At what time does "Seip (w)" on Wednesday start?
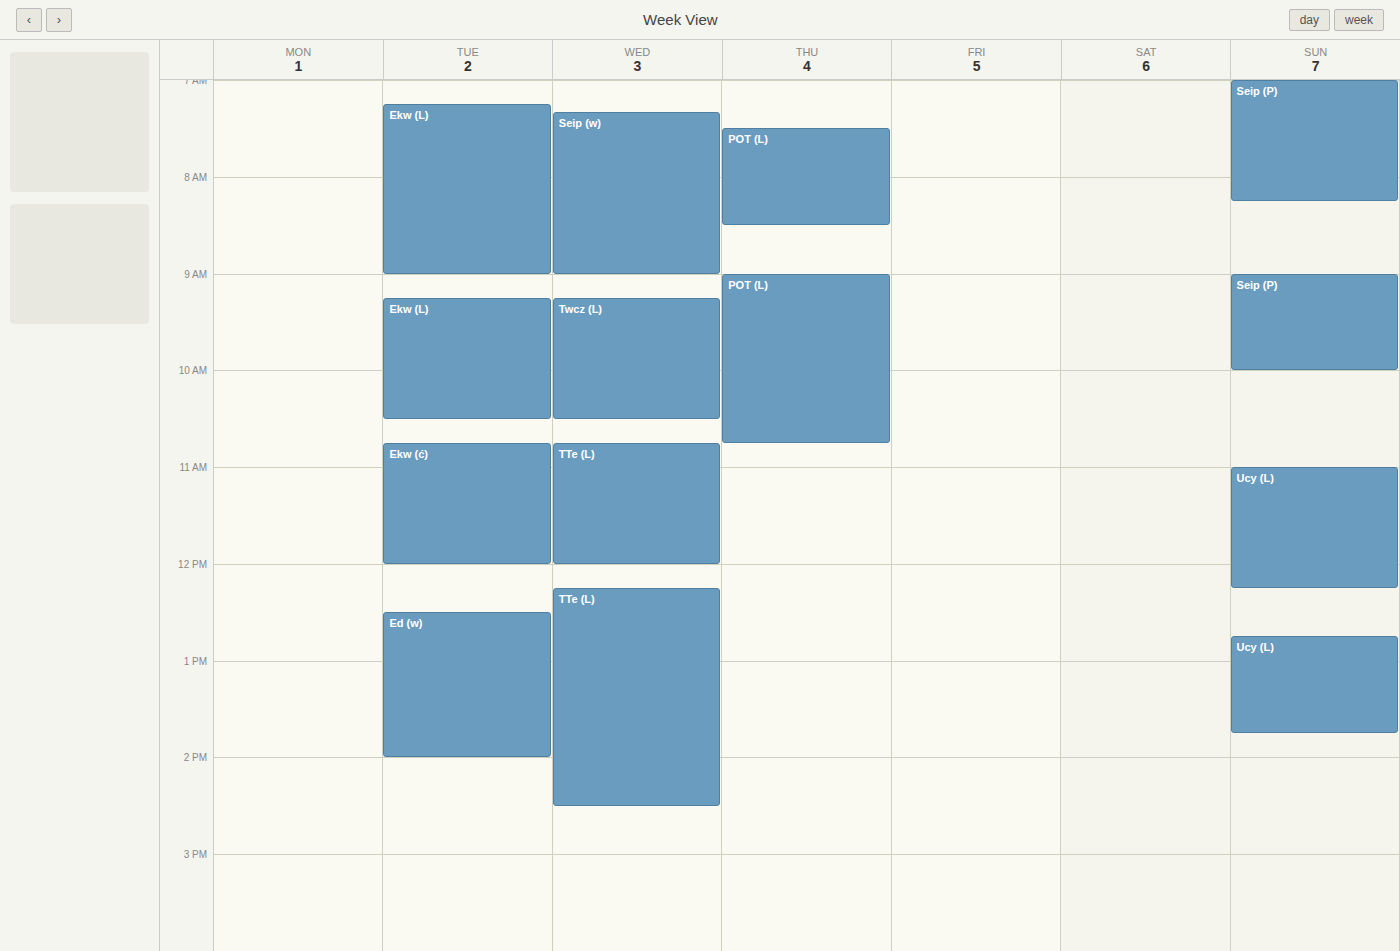
7:20 AM